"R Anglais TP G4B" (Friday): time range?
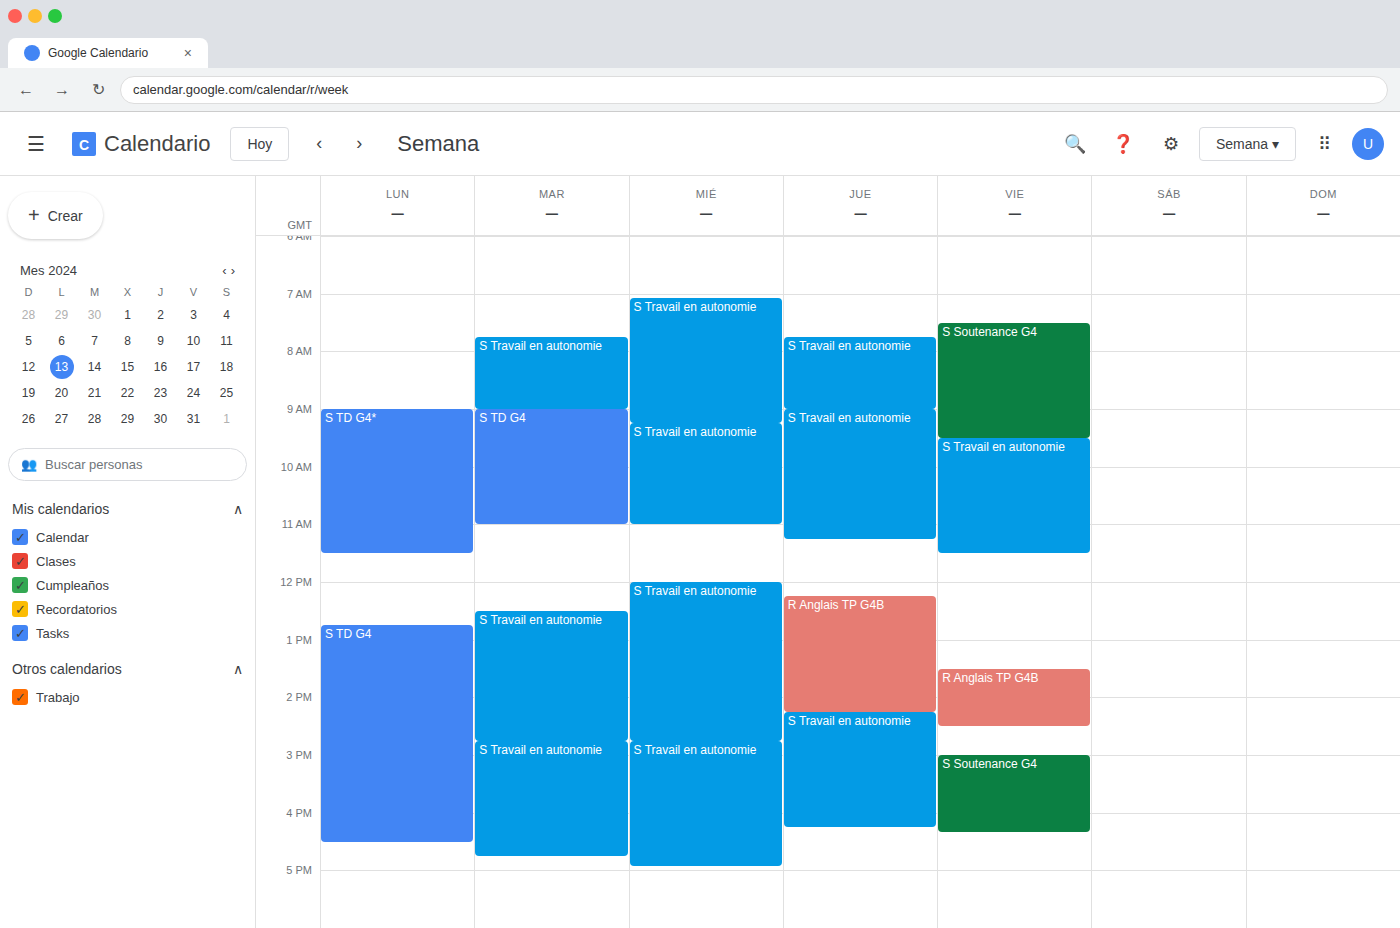
1:30 PM to 2:30 PM